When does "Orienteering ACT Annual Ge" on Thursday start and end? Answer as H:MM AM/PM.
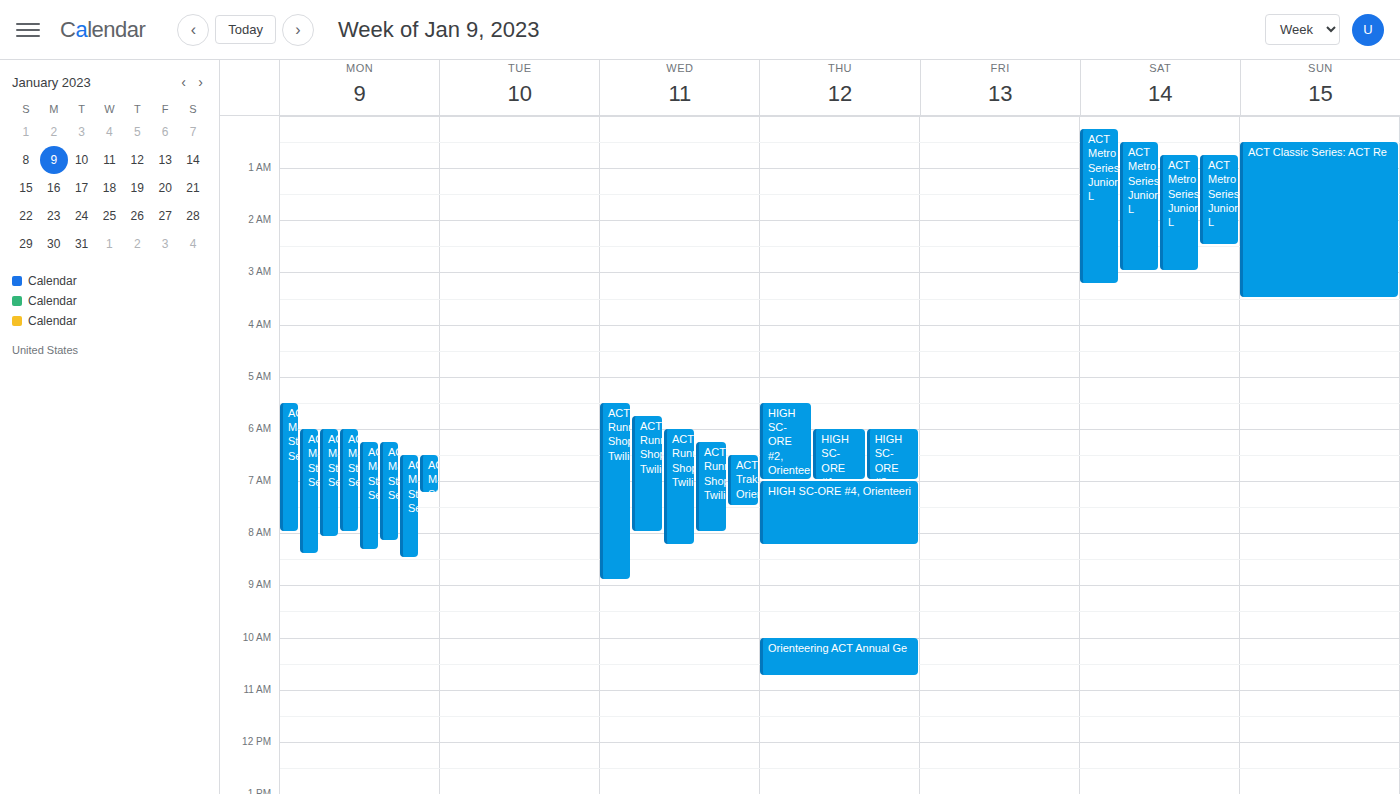
10:00 AM to 10:45 AM